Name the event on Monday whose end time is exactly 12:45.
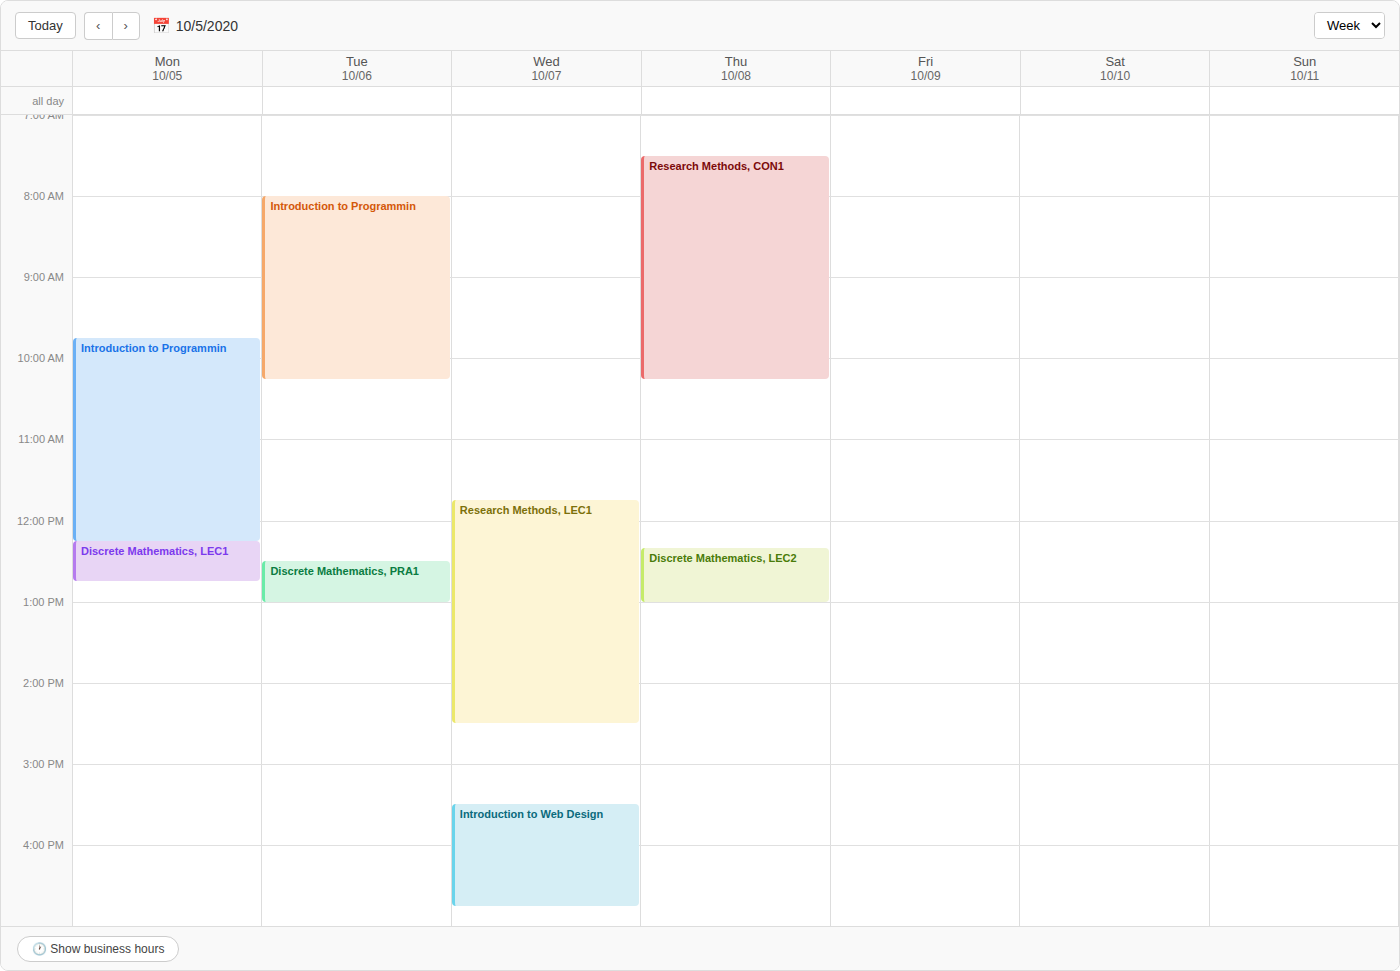
"Discrete Mathematics, LEC1"